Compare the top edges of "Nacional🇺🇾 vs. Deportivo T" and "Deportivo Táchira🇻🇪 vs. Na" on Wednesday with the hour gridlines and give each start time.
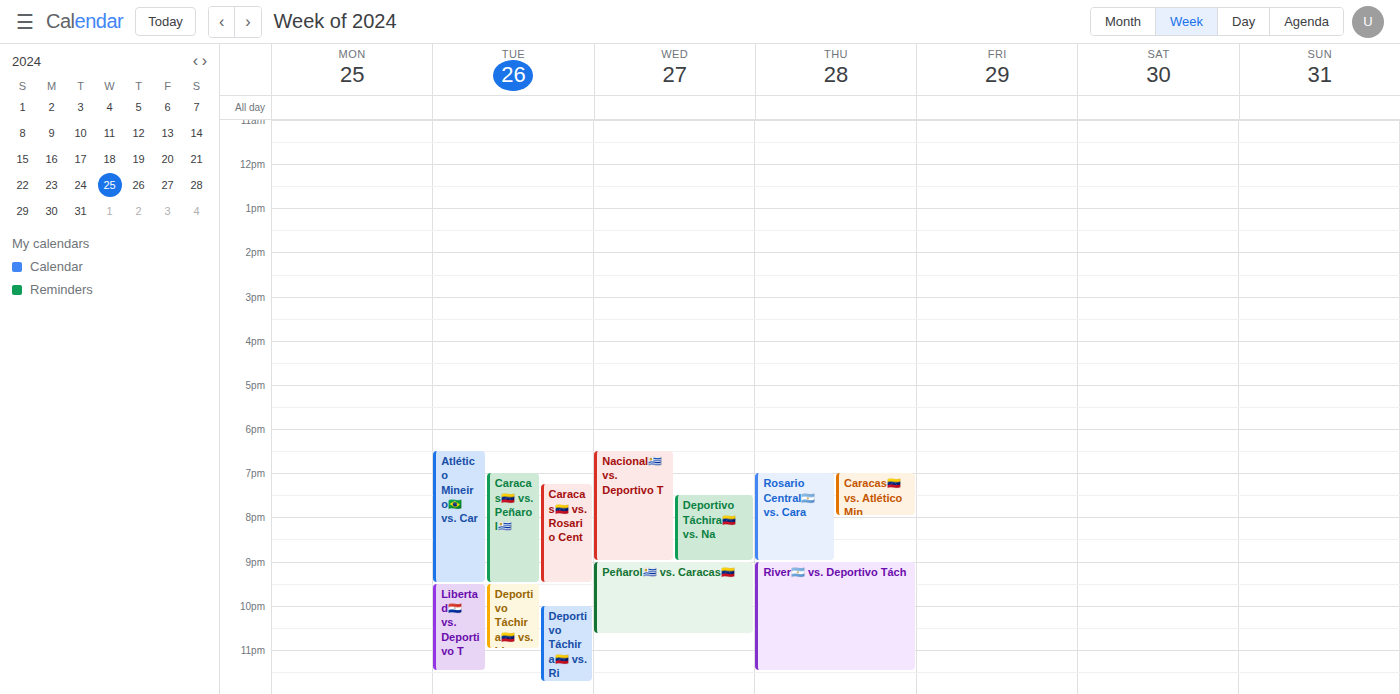
"Nacional🇺🇾 vs. Deportivo T": 6:30 PM, halfway between the 6 PM and 7 PM lines. "Deportivo Táchira🇻🇪 vs. Na": 7:30 PM, halfway between the 7 PM and 8 PM lines.